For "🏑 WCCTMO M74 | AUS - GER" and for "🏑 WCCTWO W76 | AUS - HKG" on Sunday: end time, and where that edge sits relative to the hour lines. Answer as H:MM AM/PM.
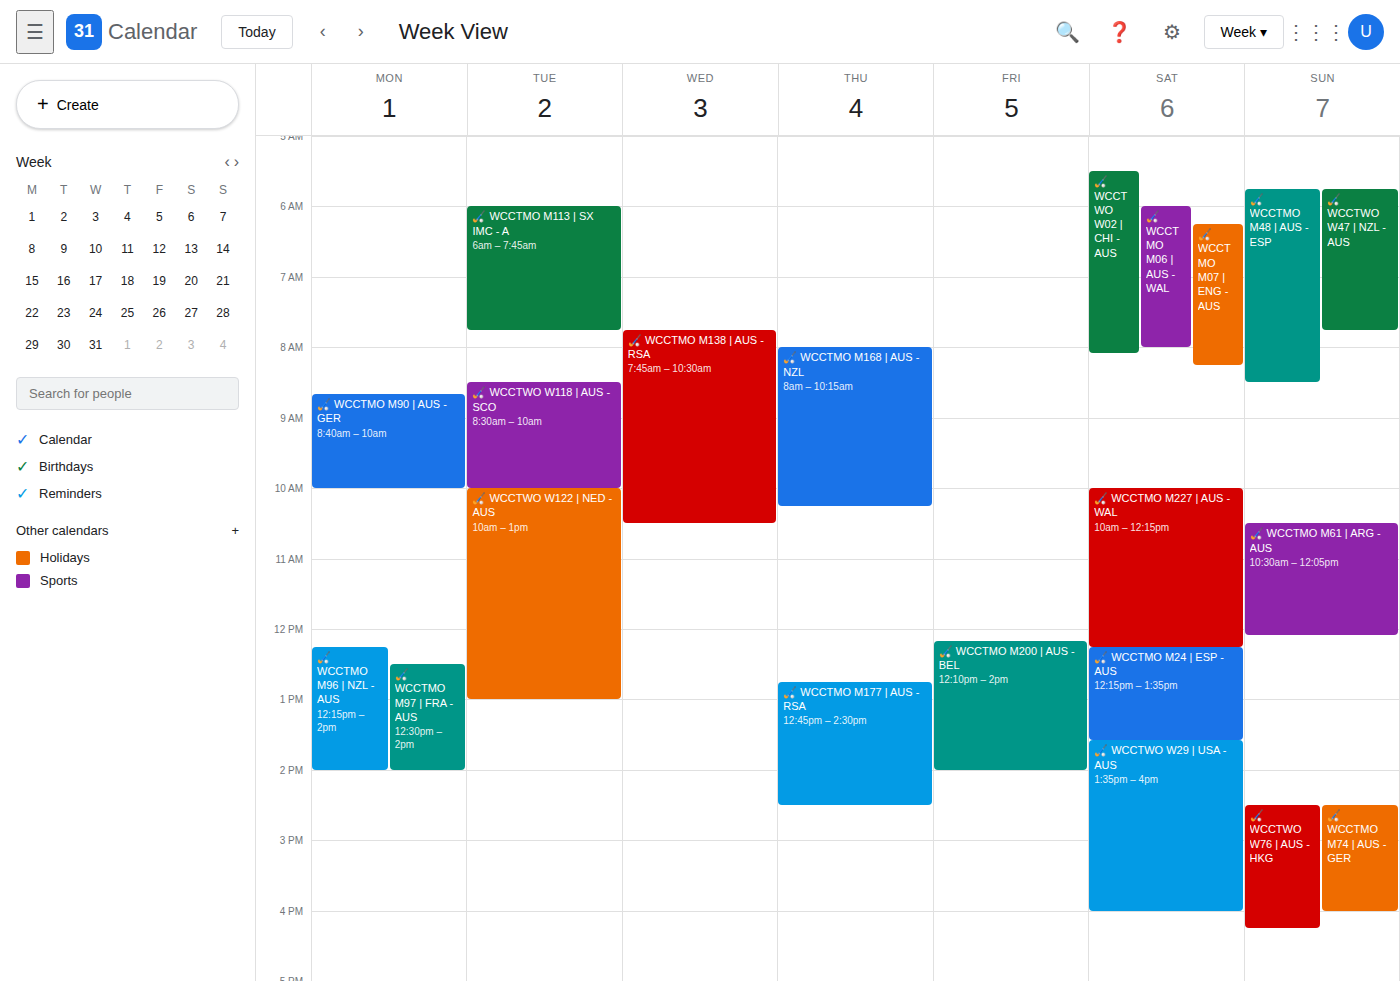
"🏑 WCCTMO M74 | AUS - GER": 4:00 PM, exactly on the 4 PM line. "🏑 WCCTWO W76 | AUS - HKG": 4:15 PM, neither: a quarter of the way from the 4 PM line to the 5 PM line.